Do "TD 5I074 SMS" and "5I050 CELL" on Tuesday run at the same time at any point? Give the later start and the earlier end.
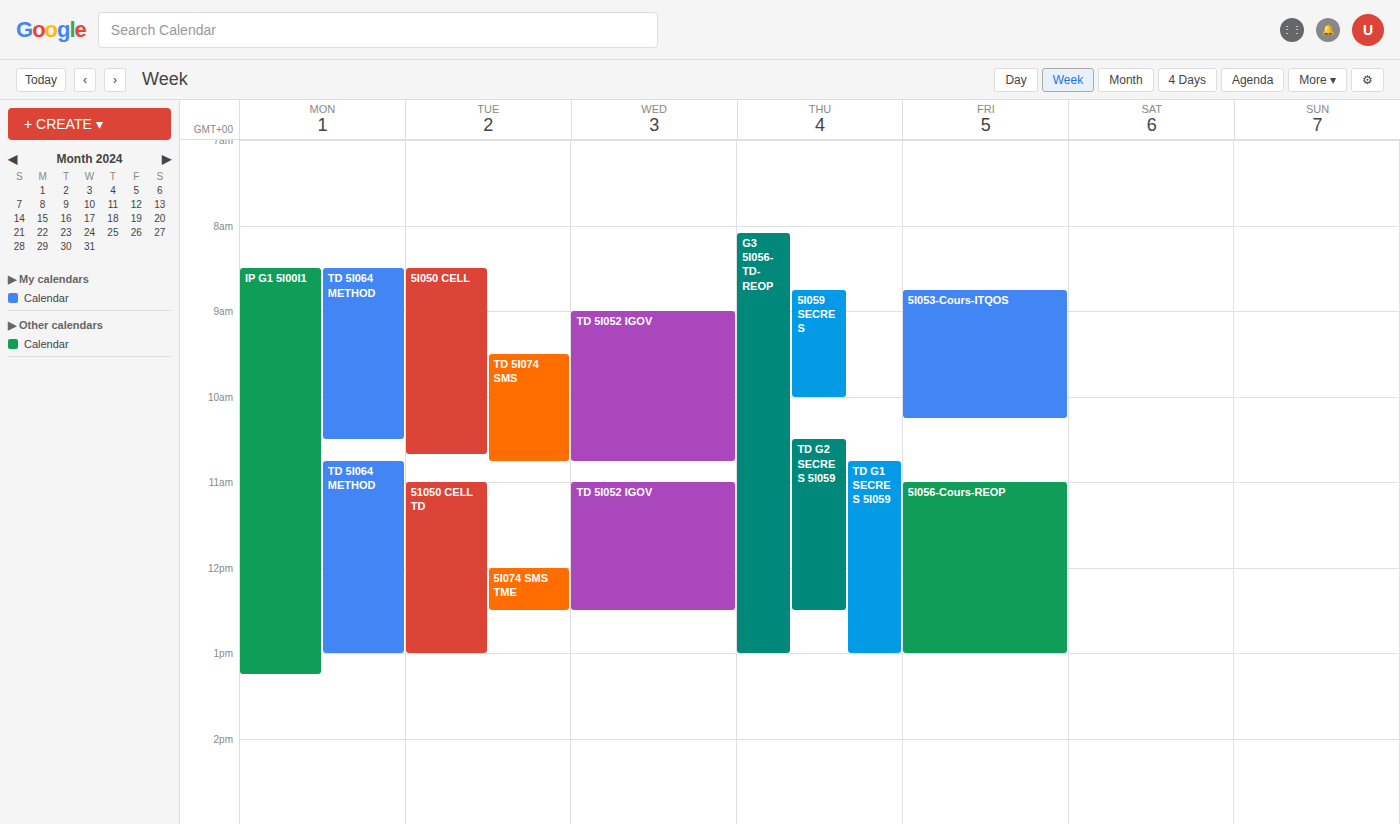
"TD 5I074 SMS" starts at 9:30 AM, before "5I050 CELL" ends at 10:40 AM -- they overlap.